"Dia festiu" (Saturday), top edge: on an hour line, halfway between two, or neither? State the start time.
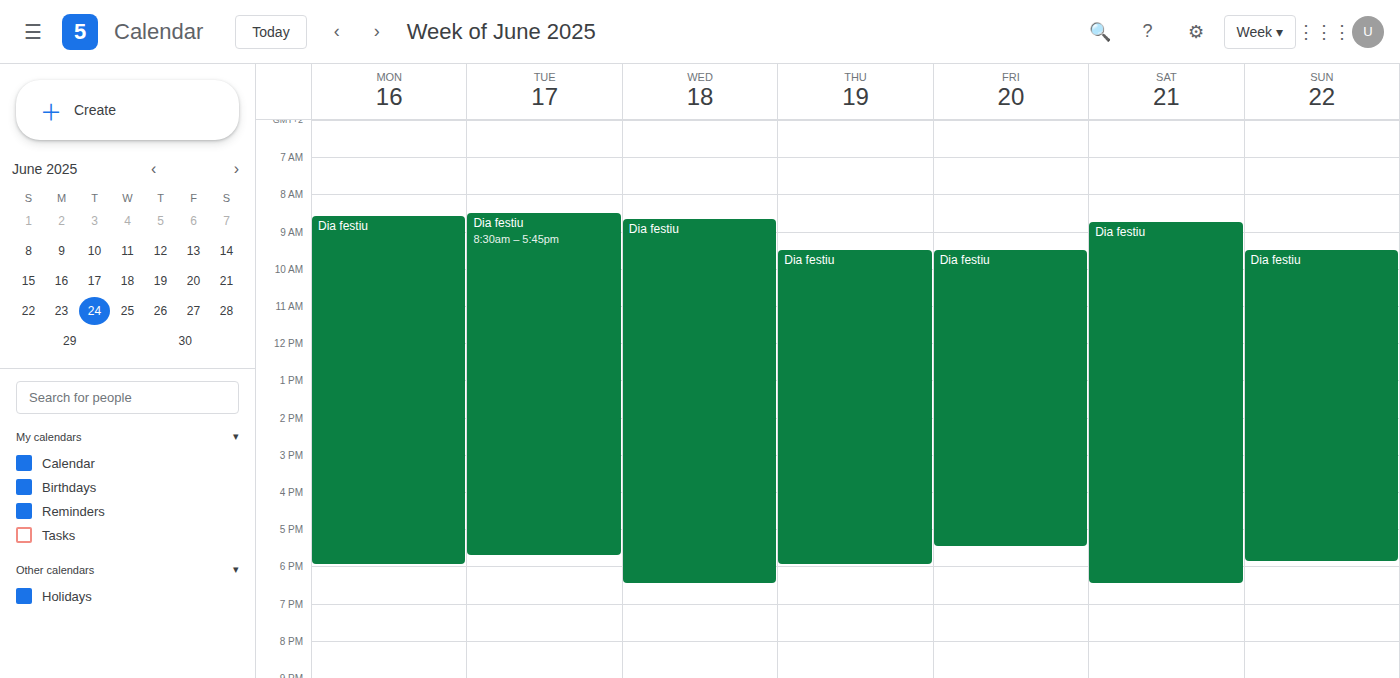
08:45 -- neither: three quarters of the way from the 08:00 line to the 09:00 line.